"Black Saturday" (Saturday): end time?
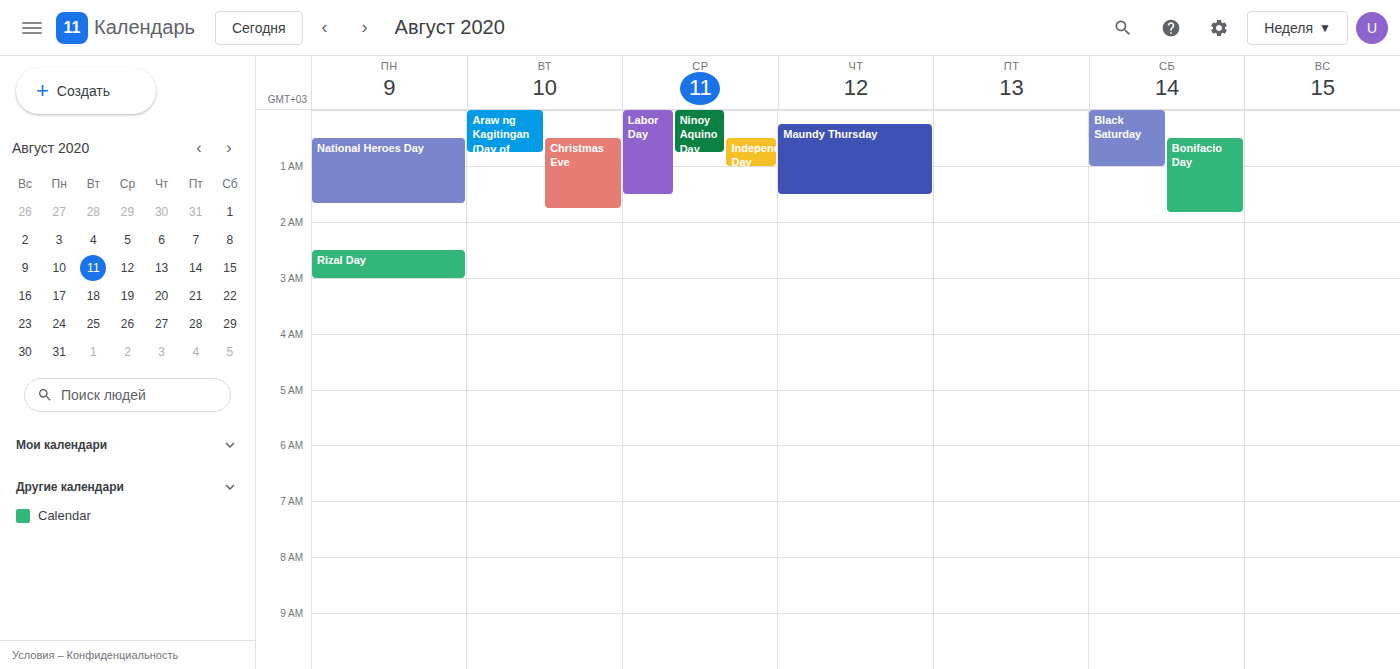
01:00